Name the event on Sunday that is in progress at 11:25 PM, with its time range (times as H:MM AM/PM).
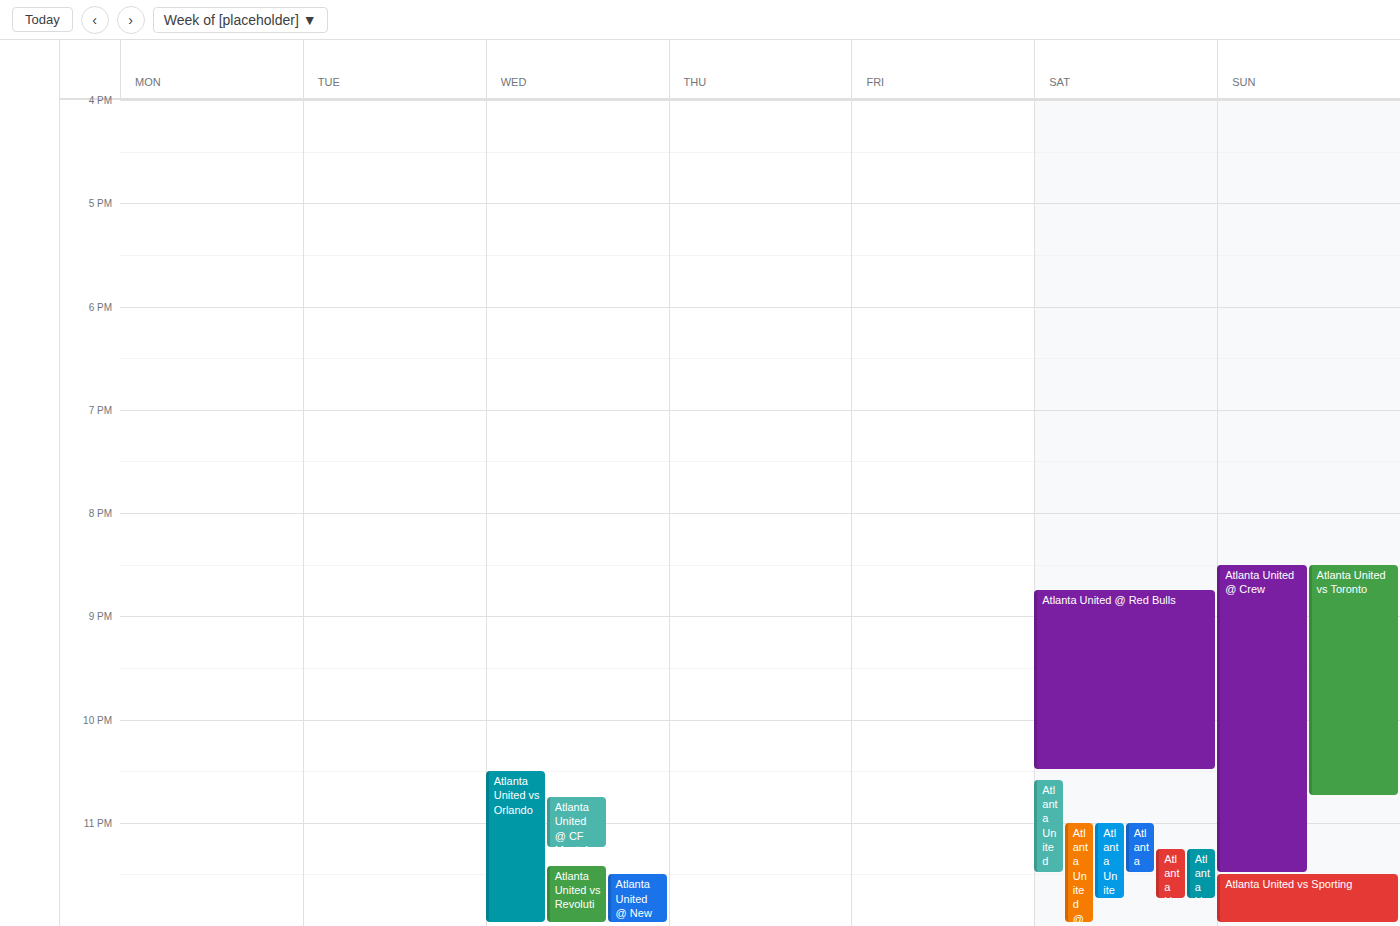
"Atlanta United @ Crew", 8:30 PM to 11:30 PM